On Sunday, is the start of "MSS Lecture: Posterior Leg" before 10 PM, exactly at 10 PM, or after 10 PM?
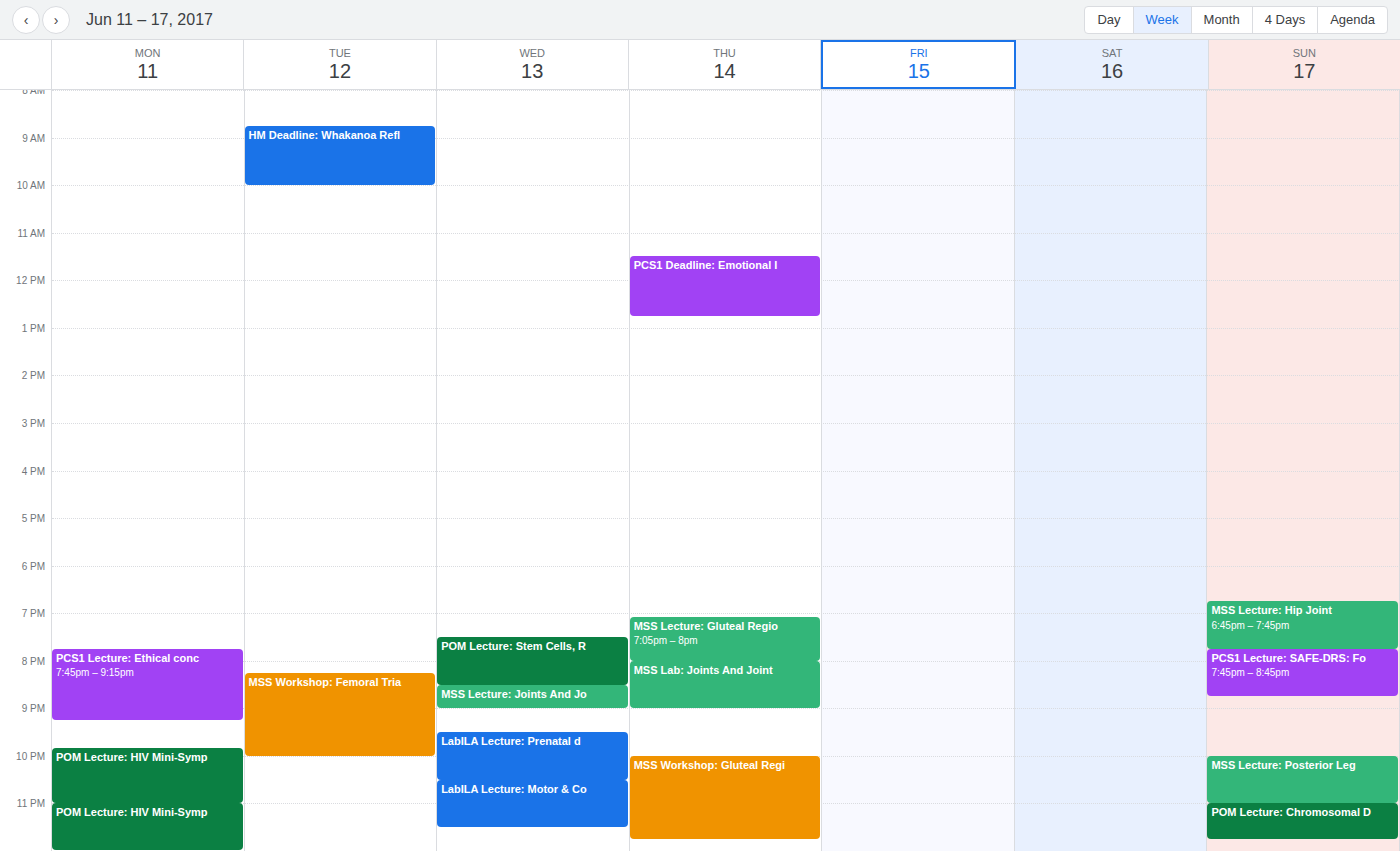
10:00 PM -- exactly at 10 PM, on the 10 PM line.